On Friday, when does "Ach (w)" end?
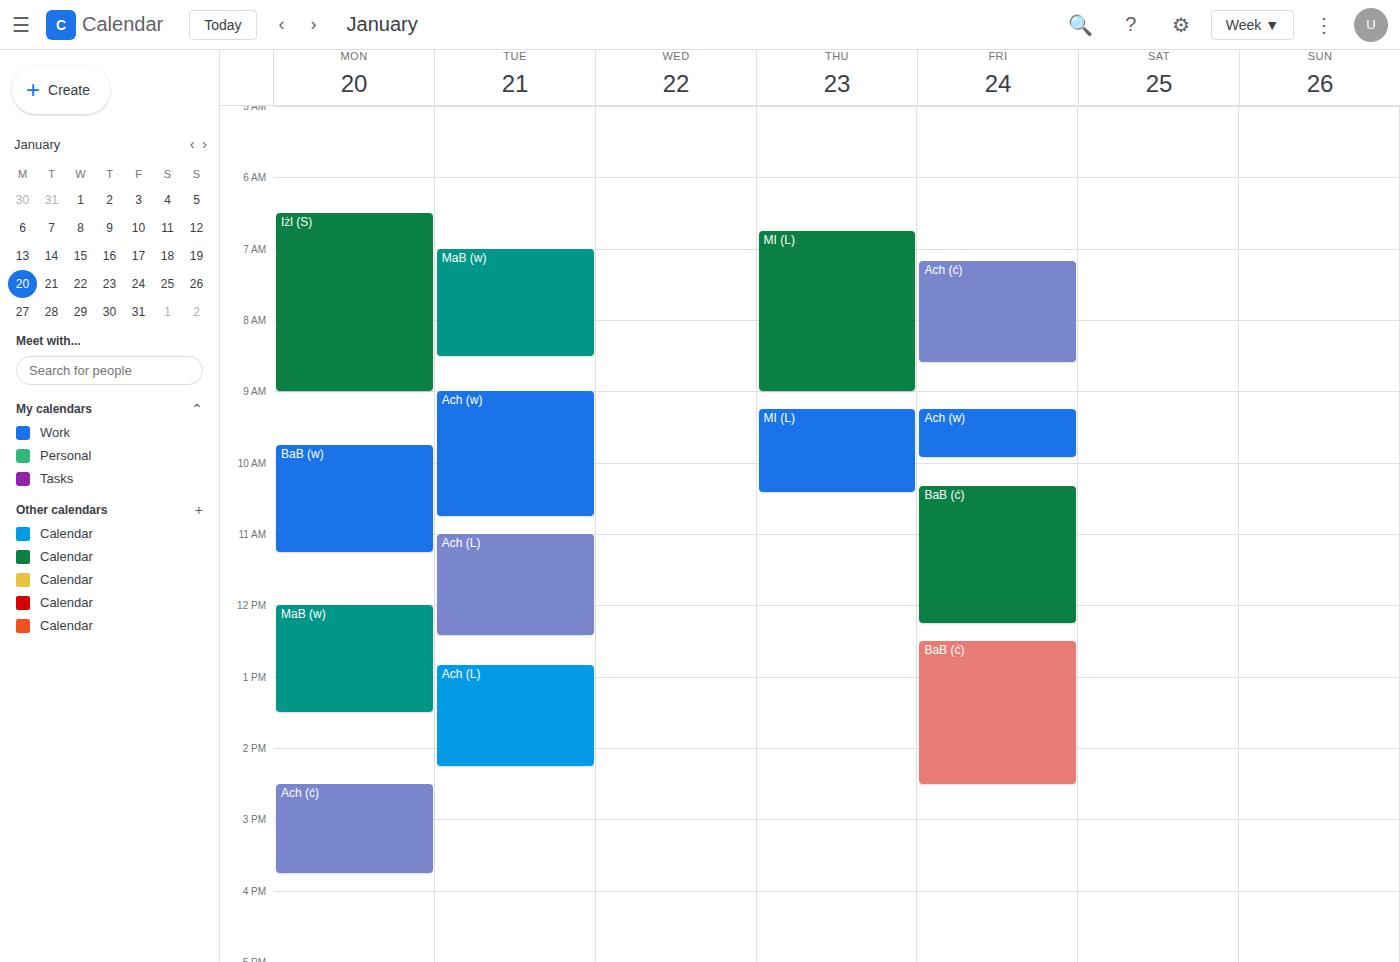
9:55 AM